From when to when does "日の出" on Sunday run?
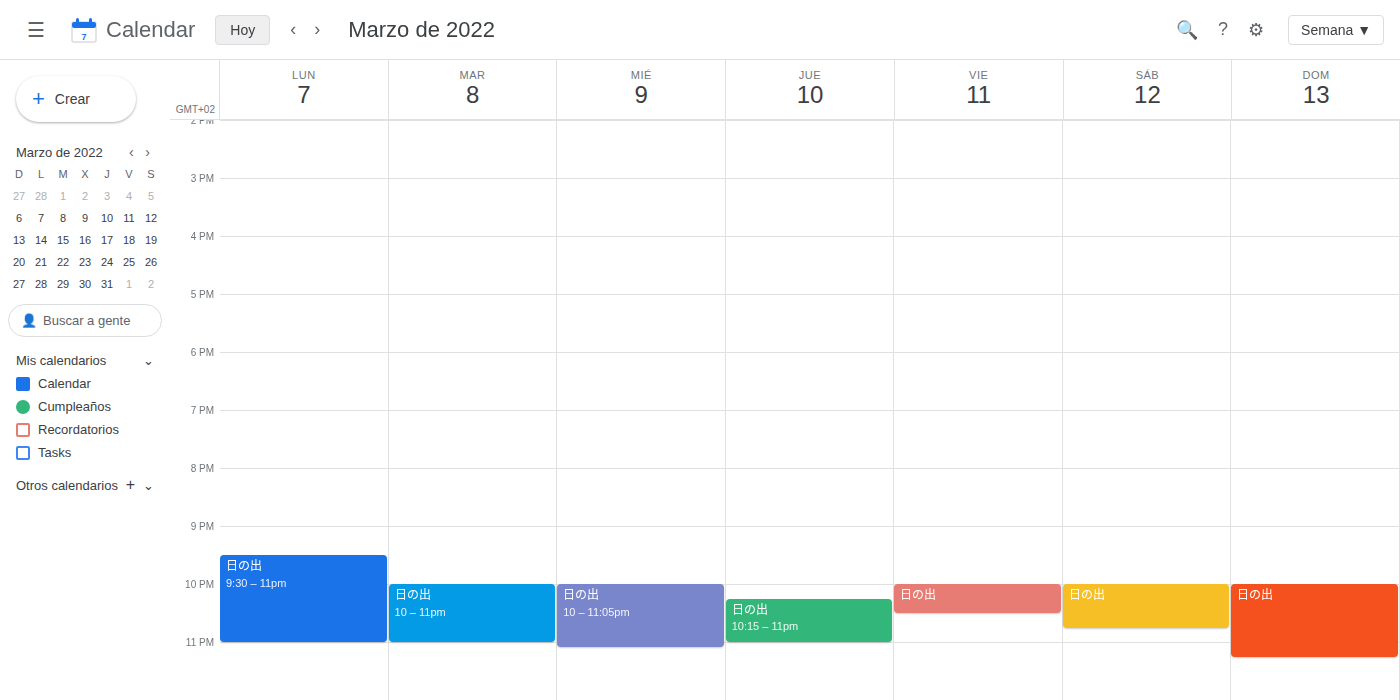
10:00 PM to 11:15 PM